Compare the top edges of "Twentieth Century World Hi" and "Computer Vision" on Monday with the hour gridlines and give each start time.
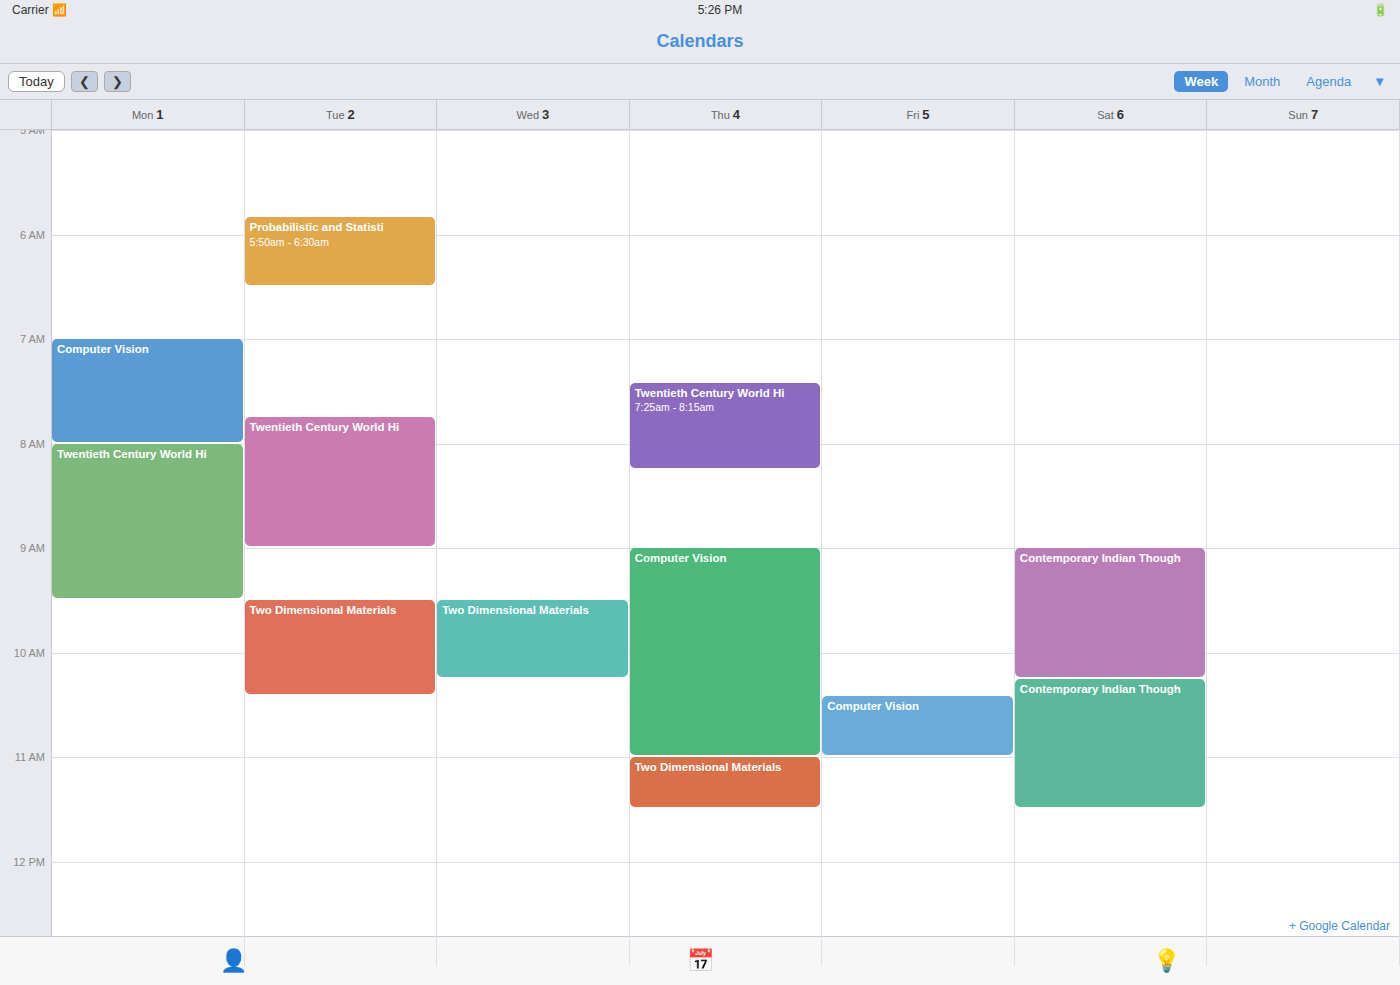
"Twentieth Century World Hi": 8:00 AM, exactly on the 8 AM line. "Computer Vision": 7:00 AM, exactly on the 7 AM line.